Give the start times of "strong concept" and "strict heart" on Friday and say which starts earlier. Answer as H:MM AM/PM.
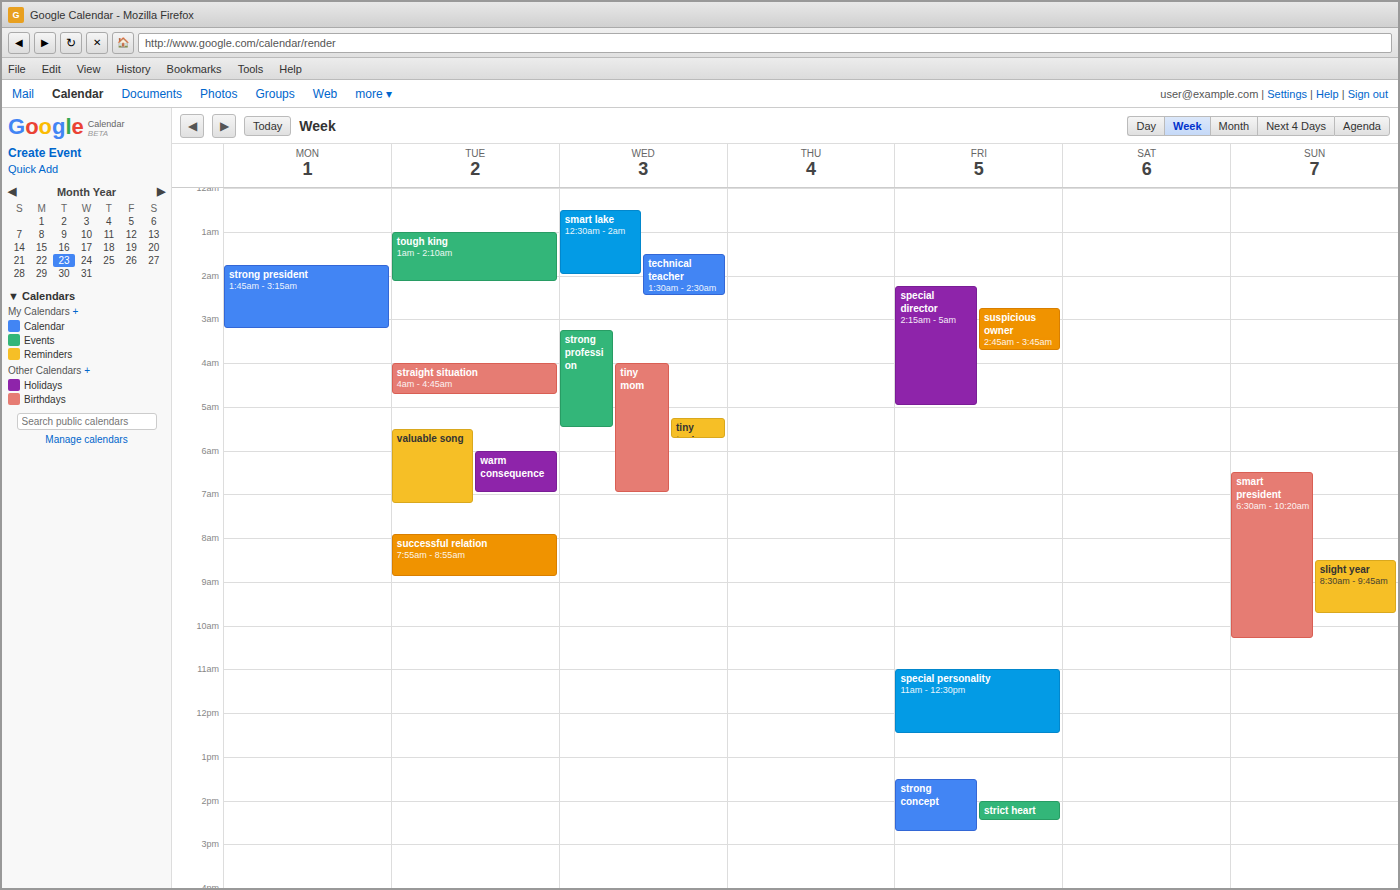
"strong concept" 1:30 PM; "strict heart" 2:00 PM.